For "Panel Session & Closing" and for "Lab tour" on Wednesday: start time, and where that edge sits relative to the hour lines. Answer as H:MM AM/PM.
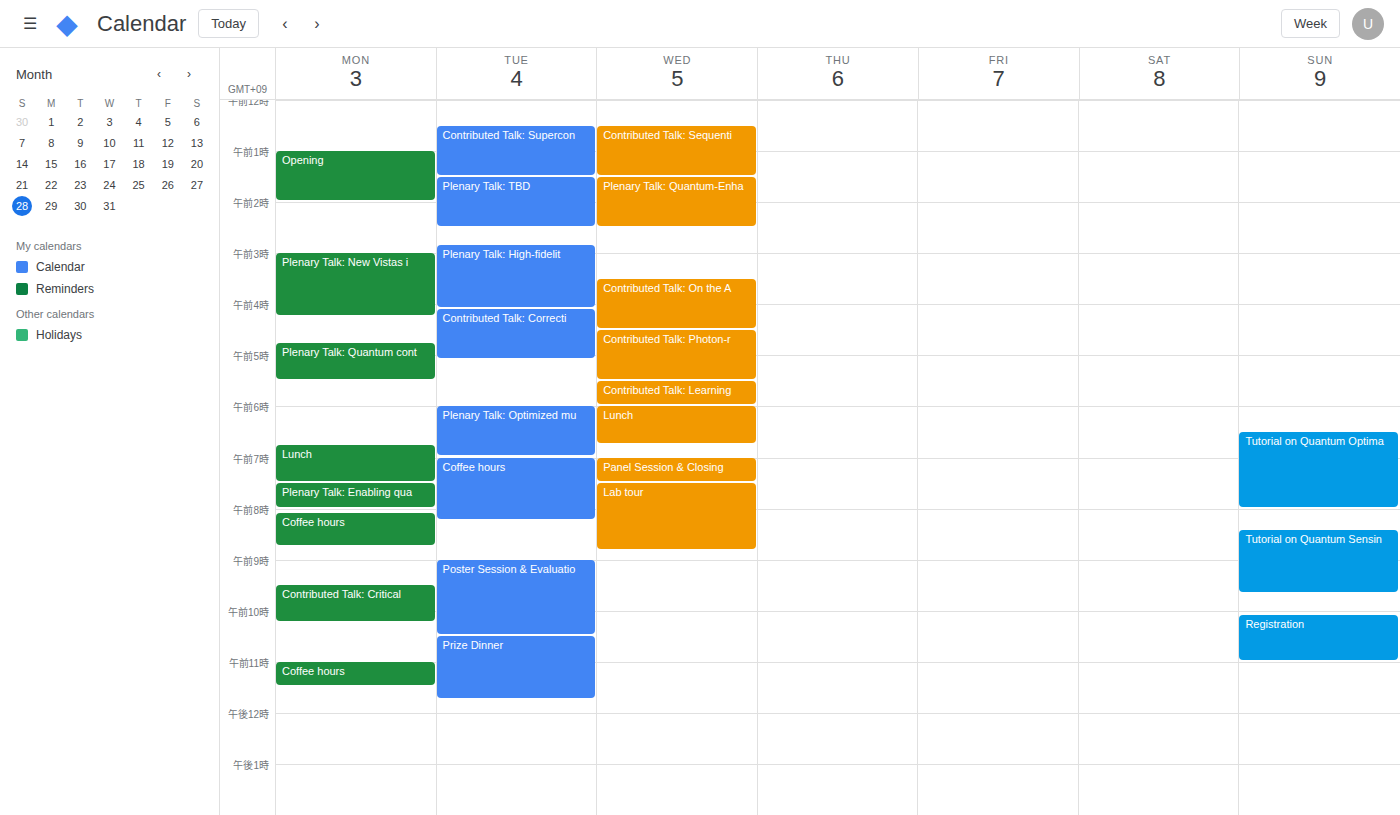
"Panel Session & Closing": 7:00 AM, exactly on the 7 AM line. "Lab tour": 7:30 AM, halfway between the 7 AM and 8 AM lines.